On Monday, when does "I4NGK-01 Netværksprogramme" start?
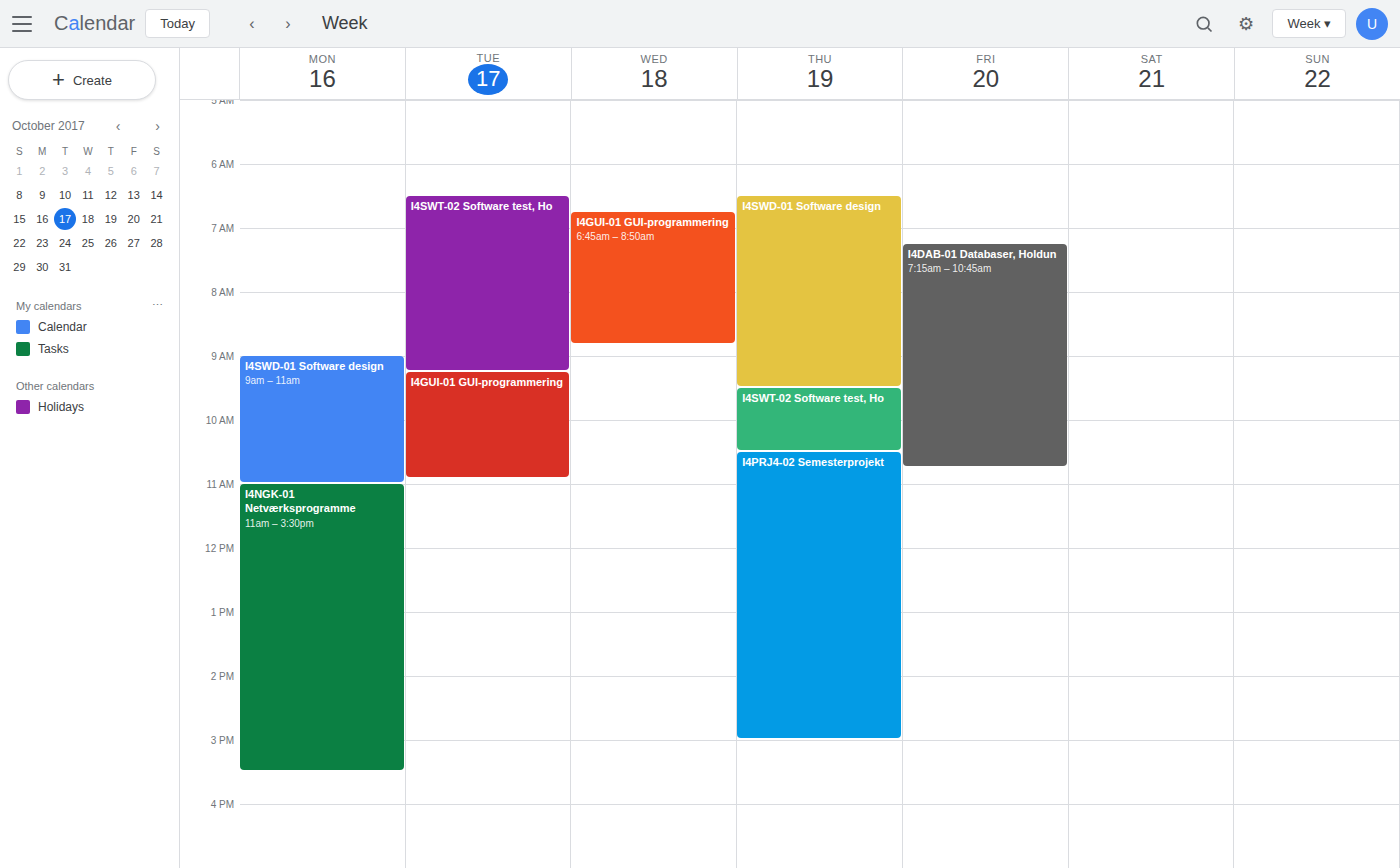
11:00